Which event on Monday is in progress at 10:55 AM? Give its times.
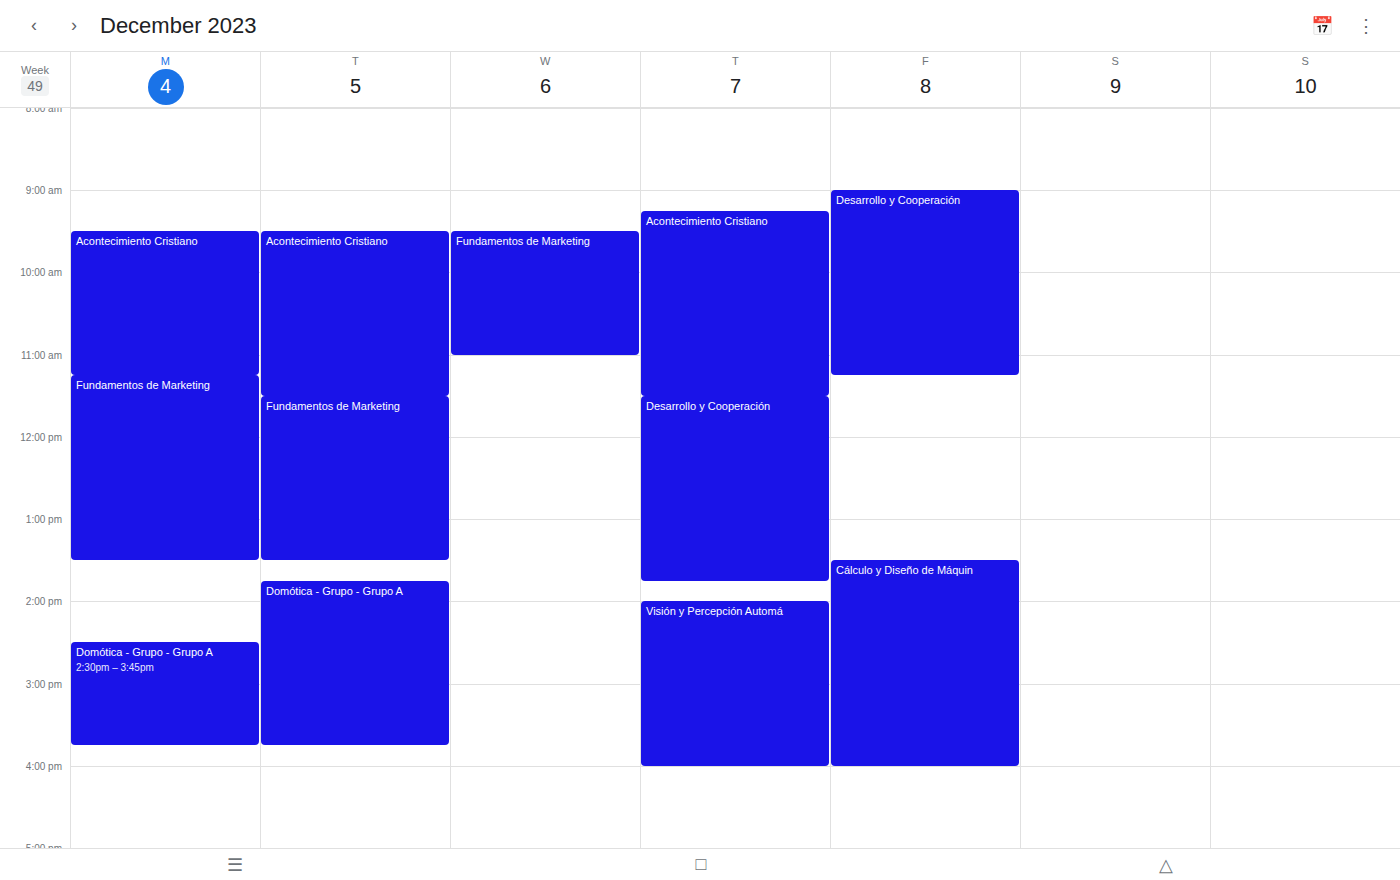
"Acontecimiento Cristiano", 9:30 AM to 11:15 AM